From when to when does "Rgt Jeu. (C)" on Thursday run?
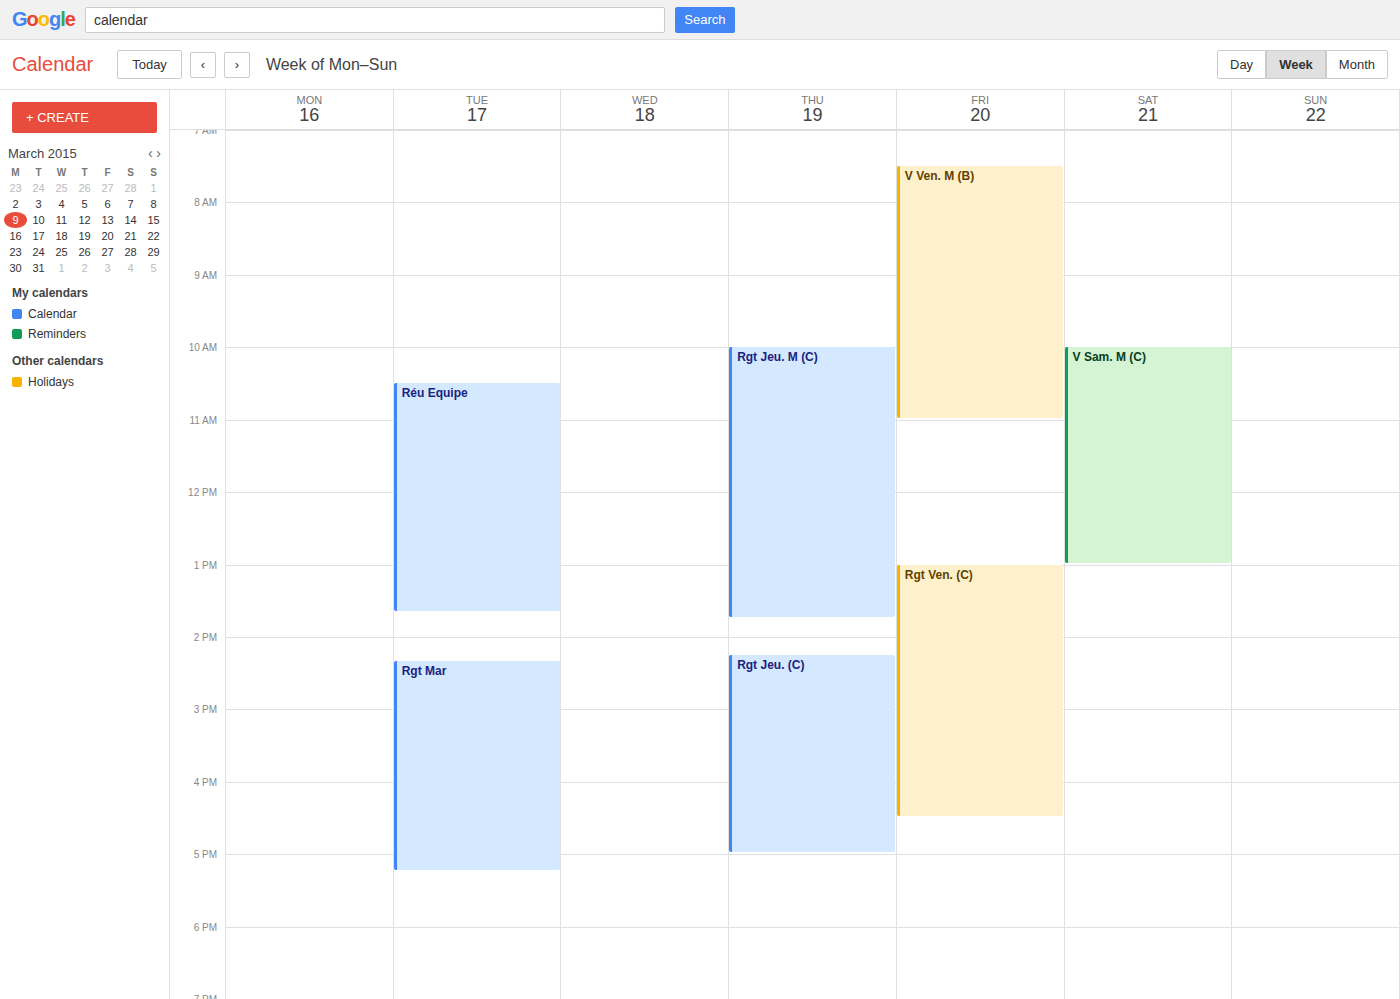
2:15 PM to 5:00 PM